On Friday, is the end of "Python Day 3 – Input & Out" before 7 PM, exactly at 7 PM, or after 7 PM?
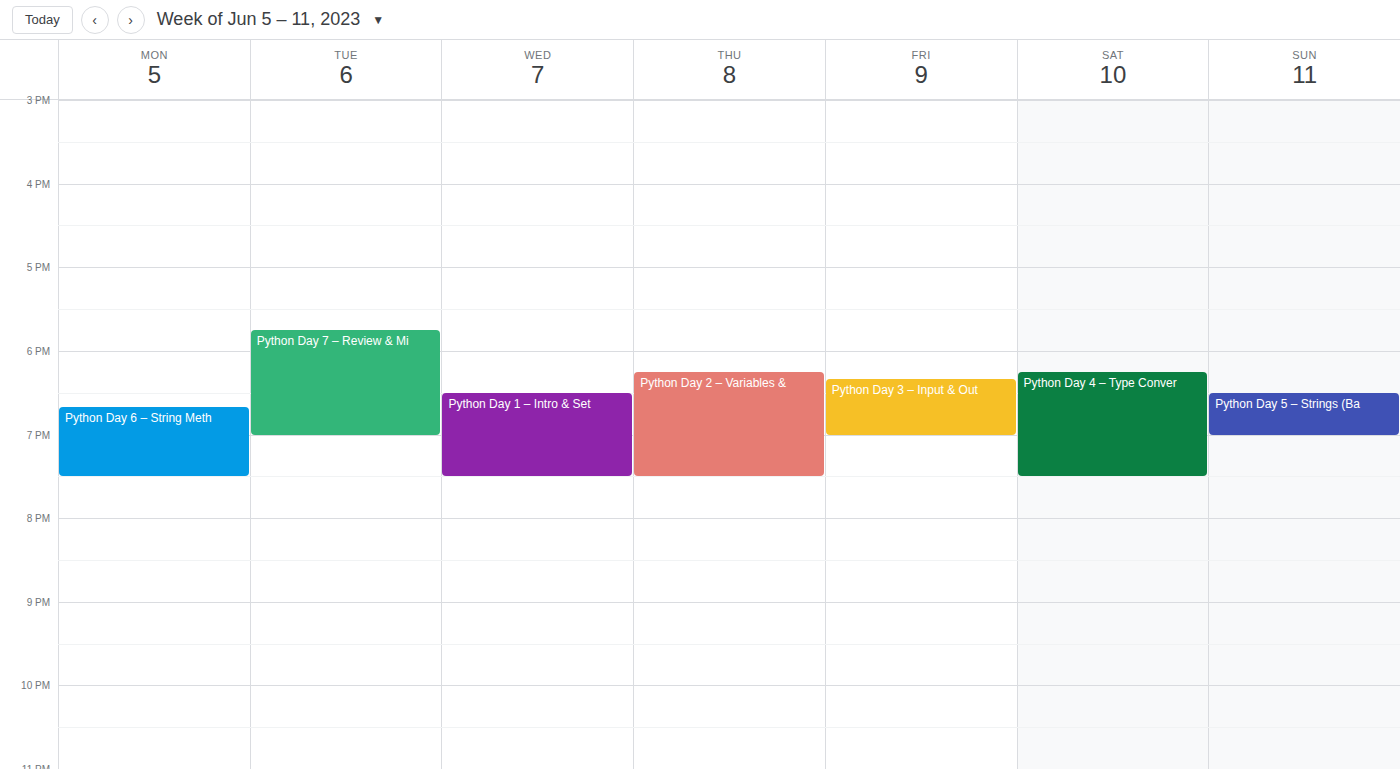
7:00 PM -- exactly at 7 PM, on the 7 PM line.